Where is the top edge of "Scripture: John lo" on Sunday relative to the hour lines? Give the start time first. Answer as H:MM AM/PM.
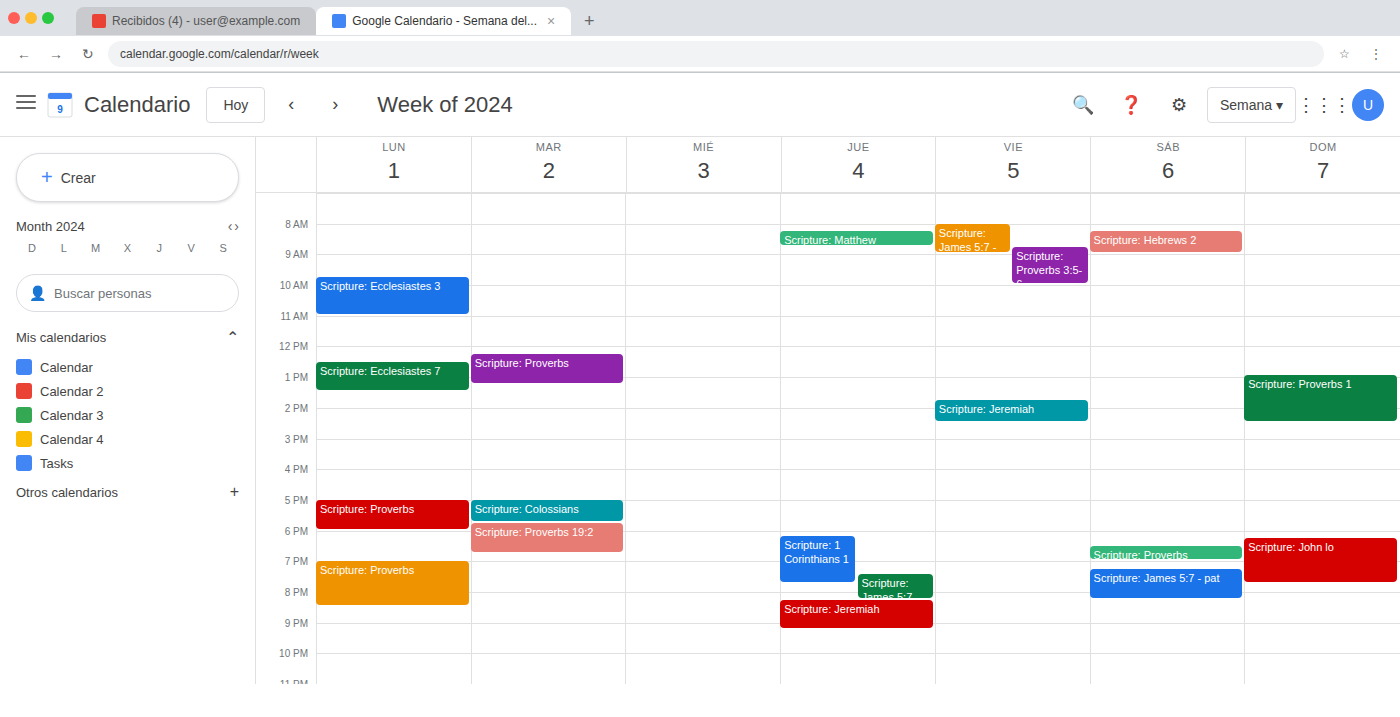
6:15 PM -- neither: a quarter of the way from the 6 PM line to the 7 PM line.